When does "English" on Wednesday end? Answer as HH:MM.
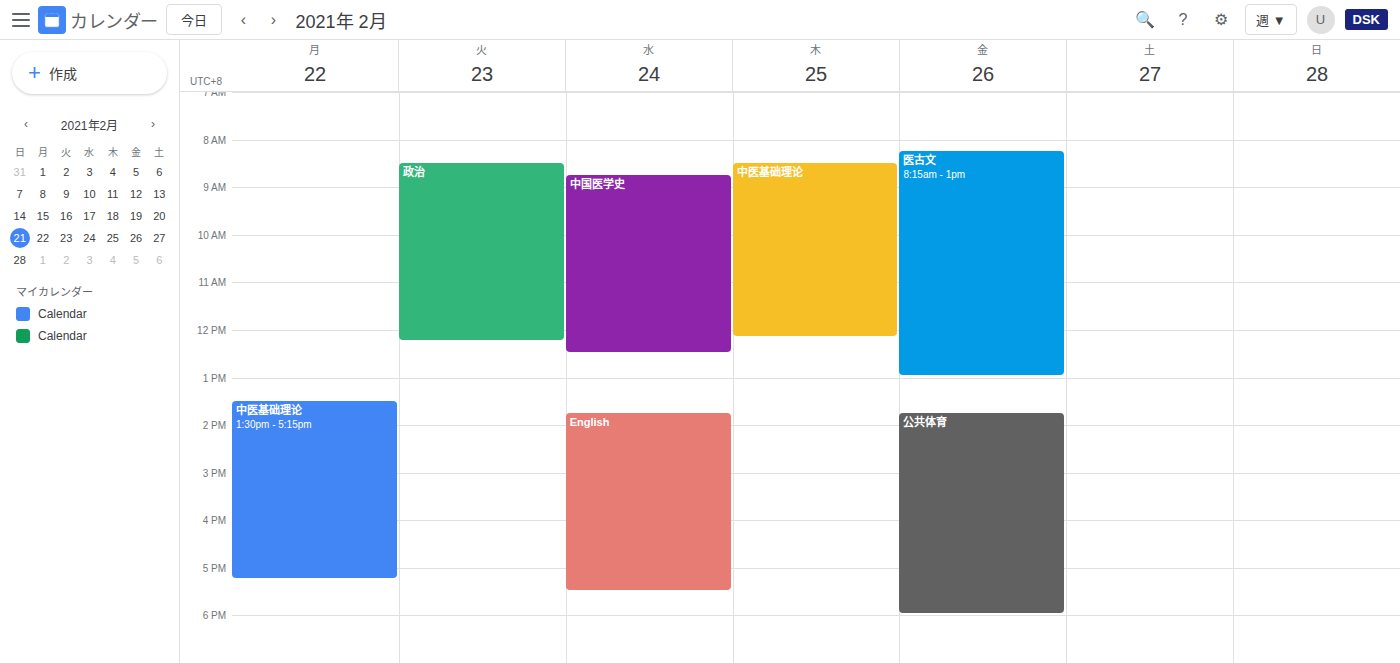
17:30